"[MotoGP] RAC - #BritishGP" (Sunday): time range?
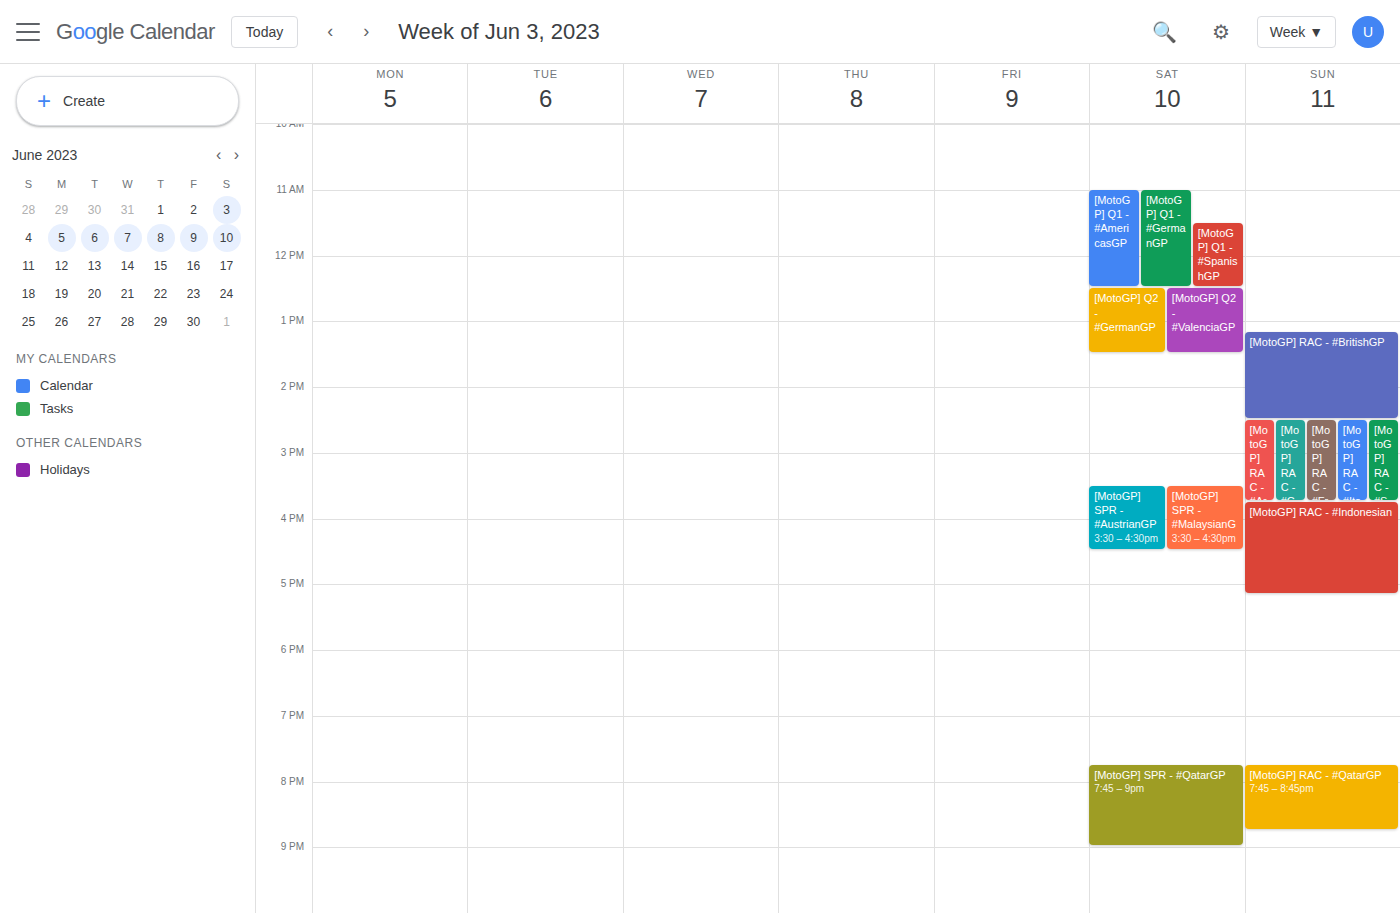
13:10 to 14:30